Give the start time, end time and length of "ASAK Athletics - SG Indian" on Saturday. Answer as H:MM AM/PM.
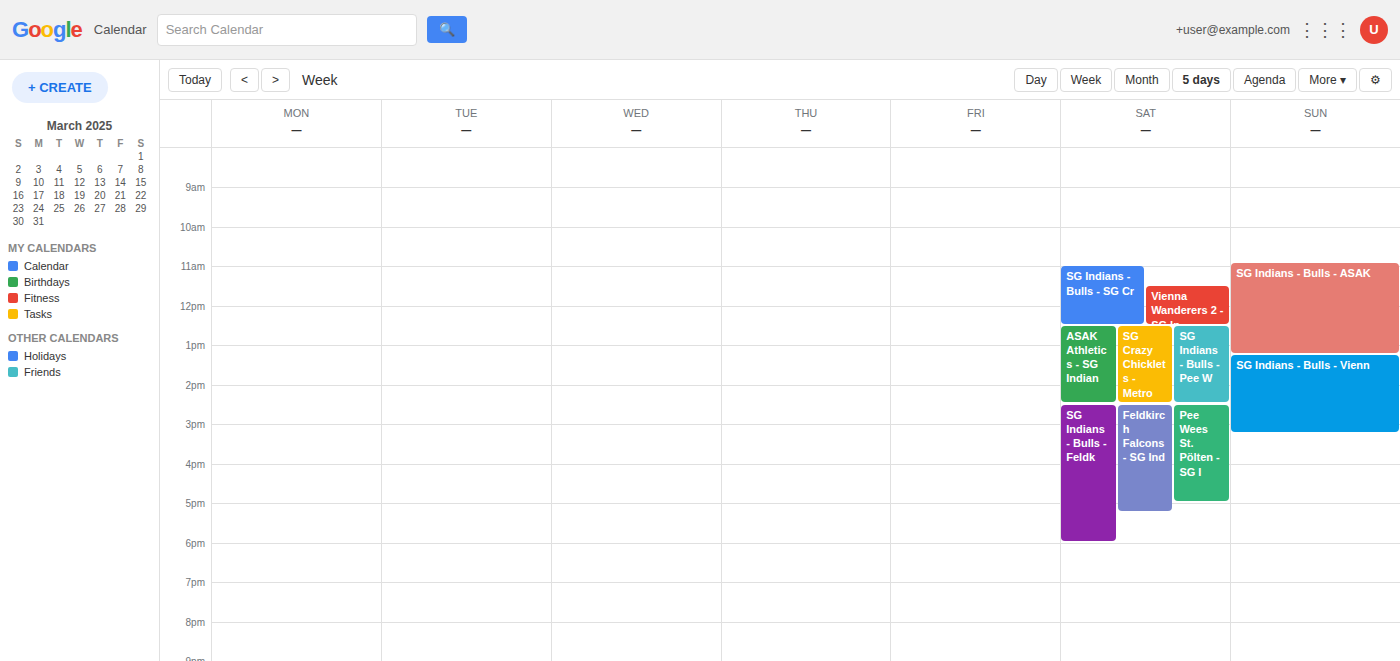
12:30 PM to 2:30 PM, 2 hours